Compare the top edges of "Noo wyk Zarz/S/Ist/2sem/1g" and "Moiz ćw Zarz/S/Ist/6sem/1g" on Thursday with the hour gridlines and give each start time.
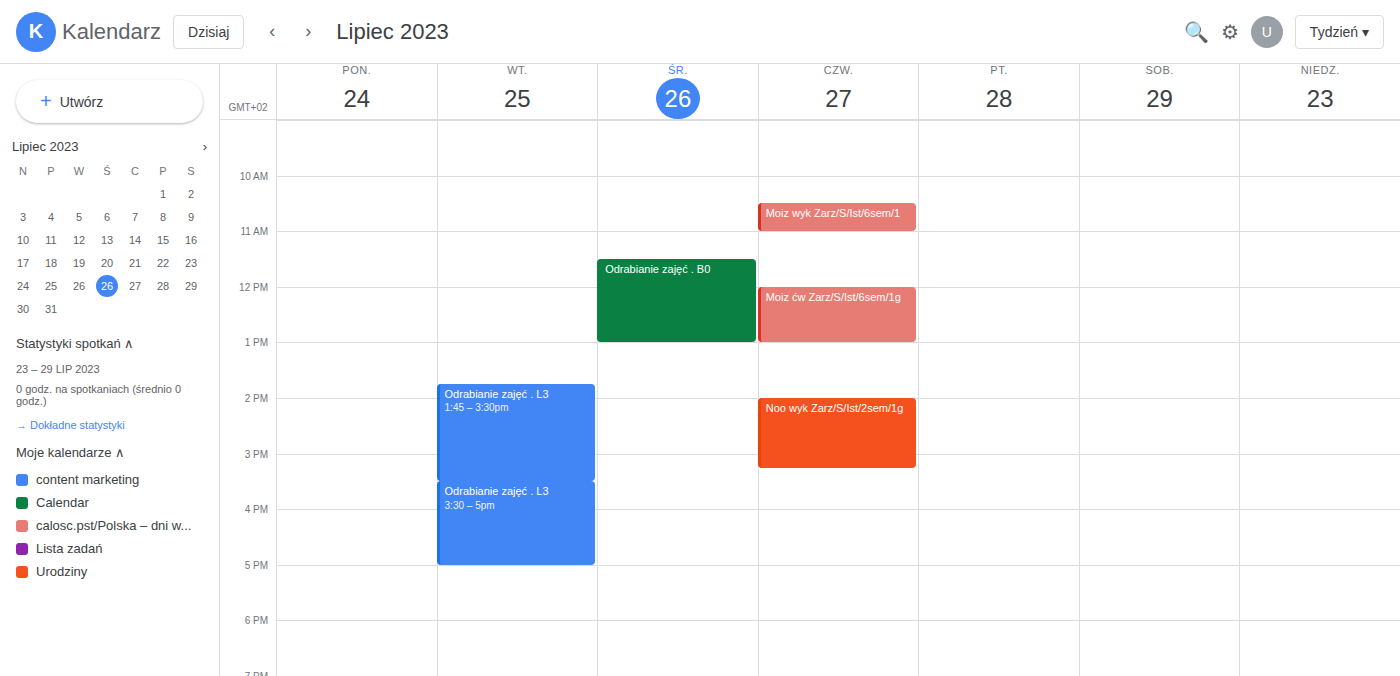
"Noo wyk Zarz/S/Ist/2sem/1g": 2:00 PM, exactly on the 2 PM line. "Moiz ćw Zarz/S/Ist/6sem/1g": 12:00 PM, exactly on the 12 PM line.